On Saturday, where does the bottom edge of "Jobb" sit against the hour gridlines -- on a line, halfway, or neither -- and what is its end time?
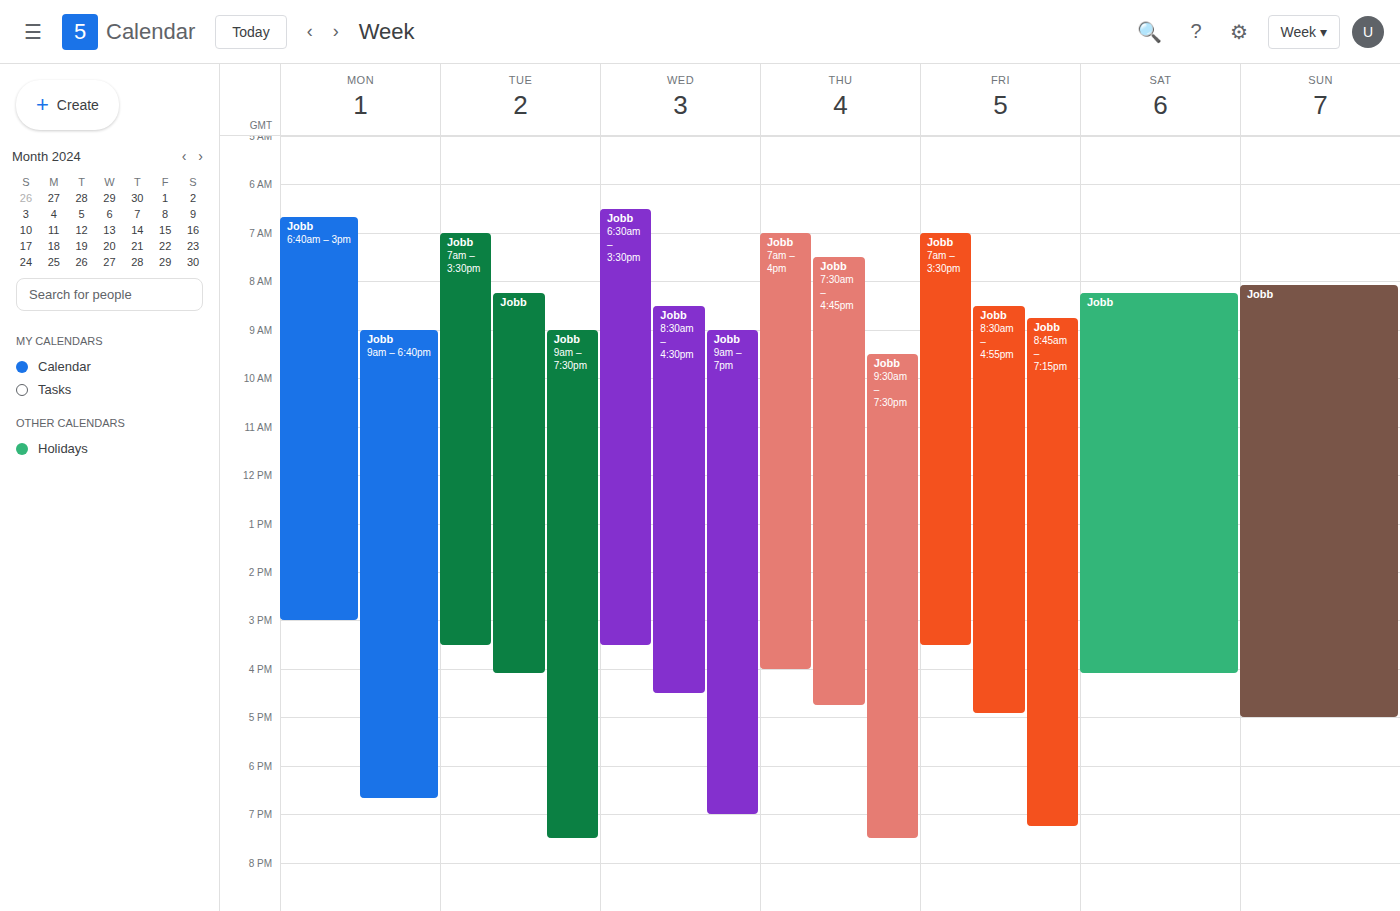
4:05 PM -- neither: 5 minutes below the 4 PM line and 55 minutes above the 5 PM line.